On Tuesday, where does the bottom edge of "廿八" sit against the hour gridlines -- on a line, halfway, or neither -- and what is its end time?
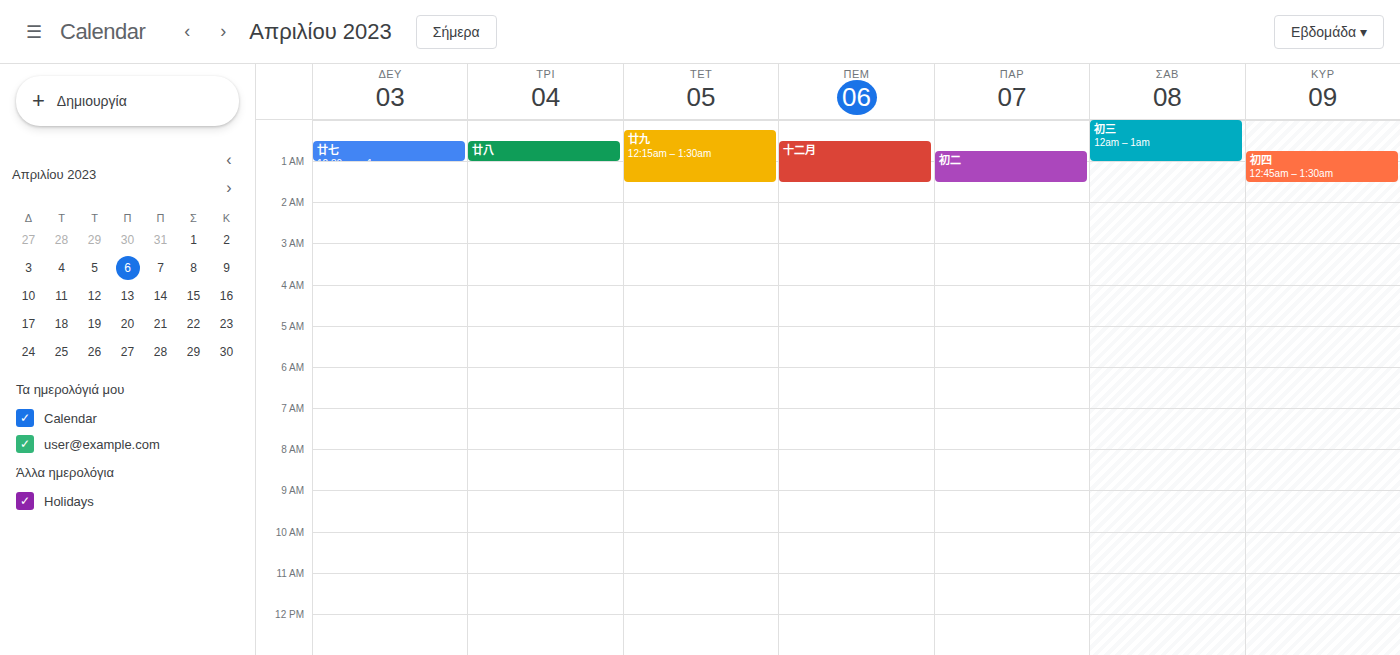
01:00 -- exactly on the 01:00 line.